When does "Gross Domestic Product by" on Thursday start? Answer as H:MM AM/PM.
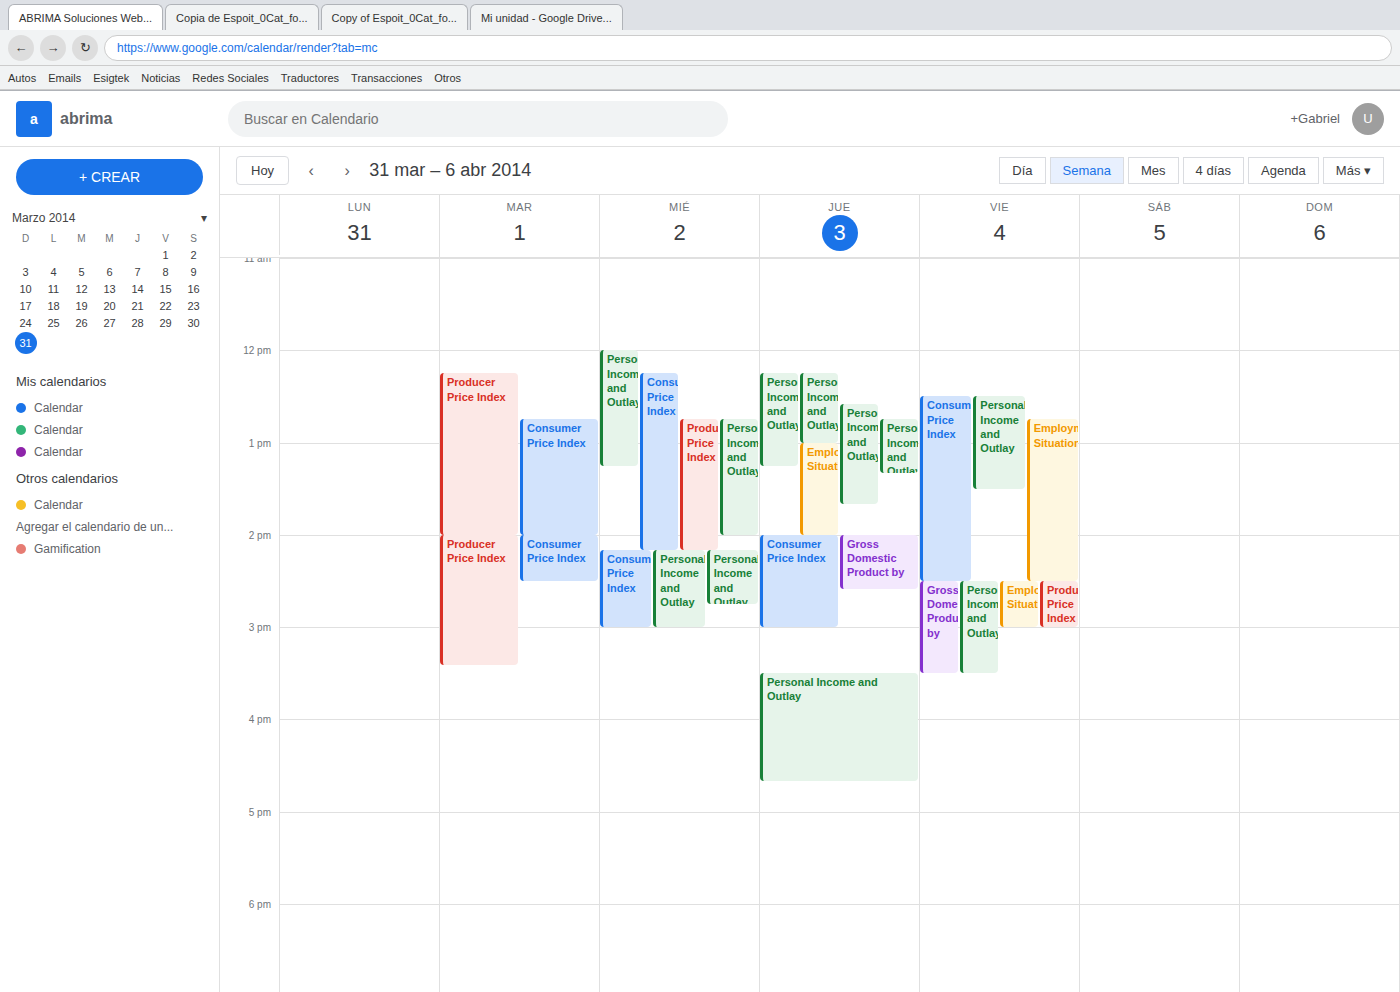
2:00 PM